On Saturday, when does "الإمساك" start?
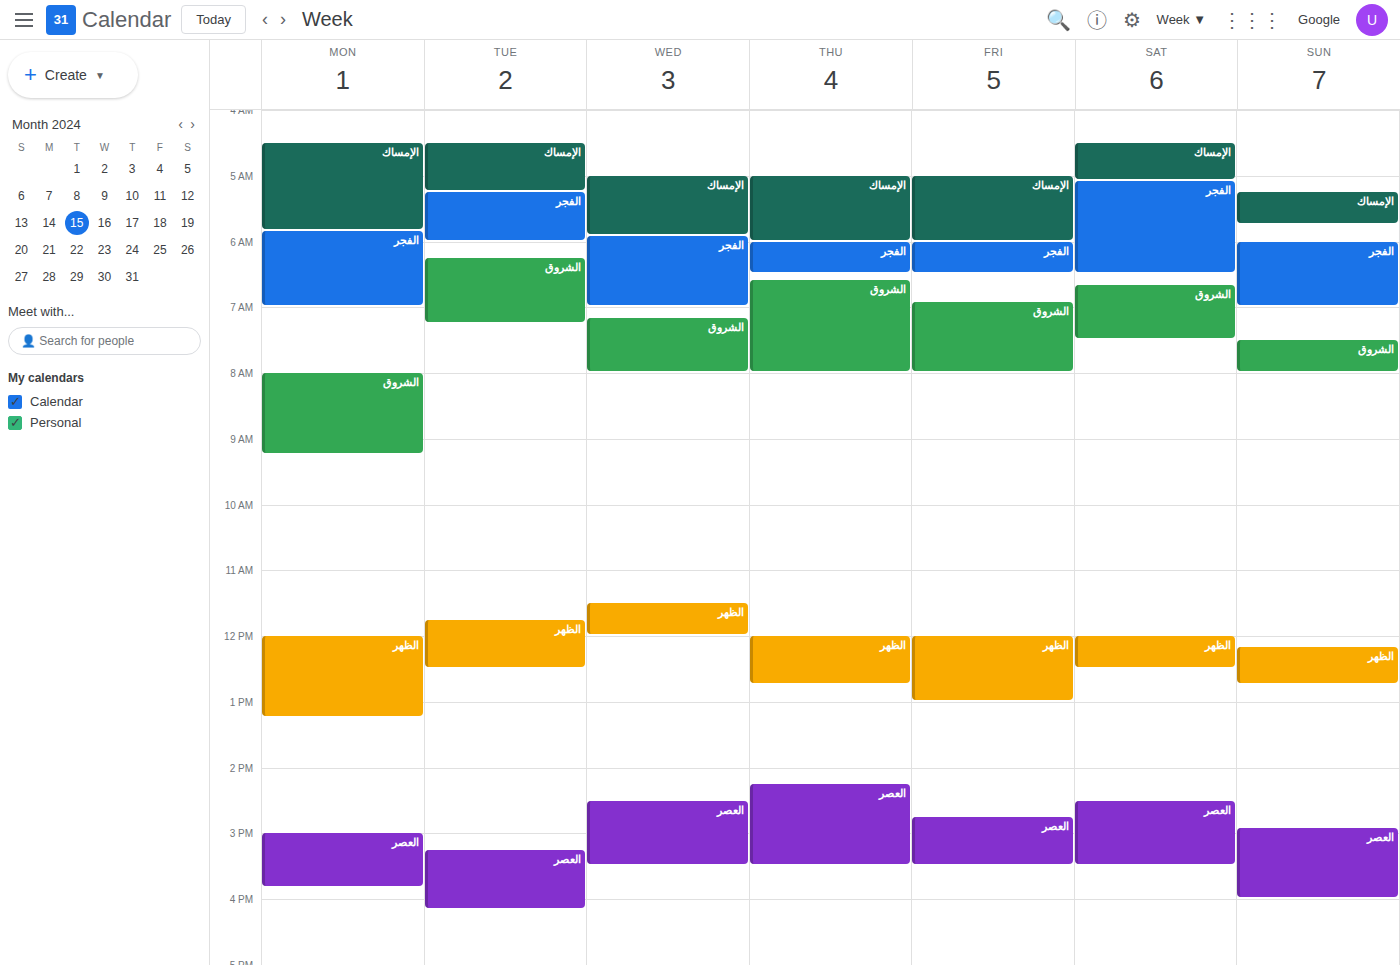
4:30 AM